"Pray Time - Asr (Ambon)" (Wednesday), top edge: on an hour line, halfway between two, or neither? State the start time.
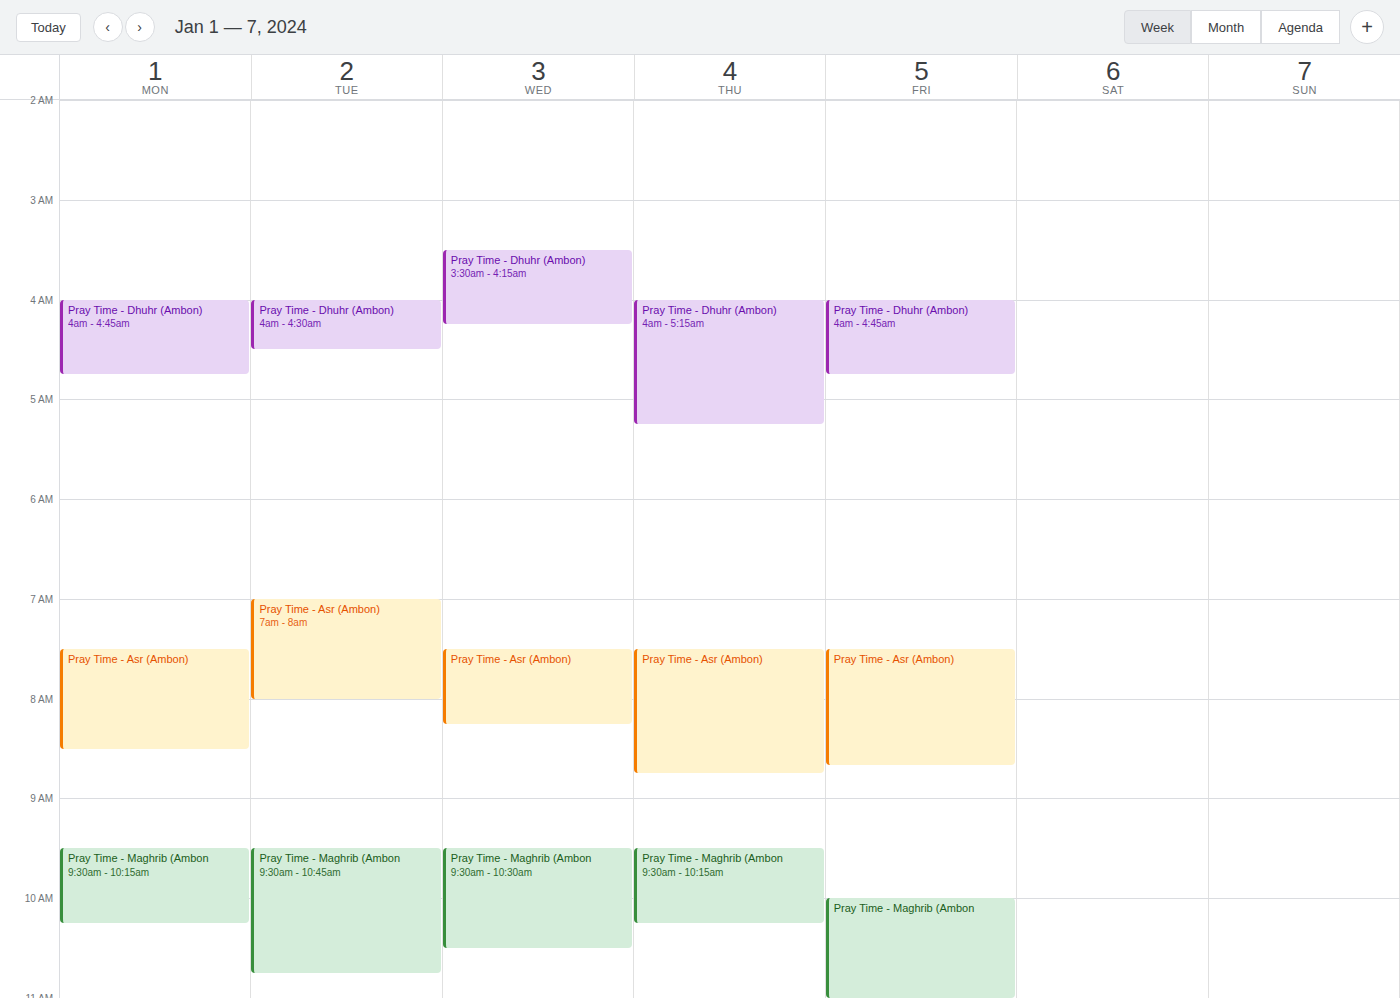
7:30 AM -- halfway between the 7 AM and 8 AM lines.